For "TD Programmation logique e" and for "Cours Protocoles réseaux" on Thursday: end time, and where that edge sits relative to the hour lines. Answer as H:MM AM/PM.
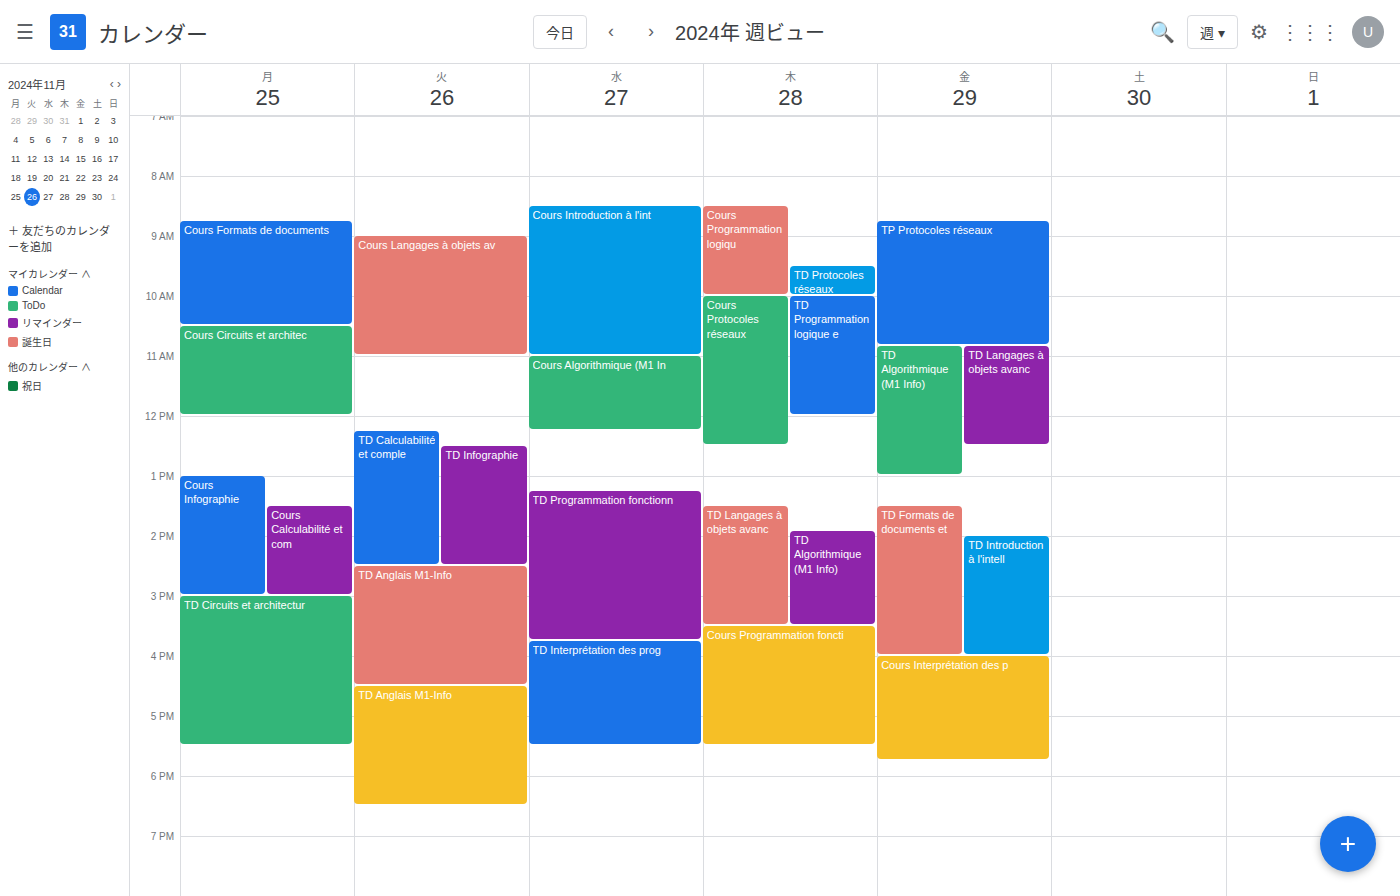
"TD Programmation logique e": 12:00 PM, exactly on the 12 PM line. "Cours Protocoles réseaux": 12:30 PM, halfway between the 12 PM and 1 PM lines.